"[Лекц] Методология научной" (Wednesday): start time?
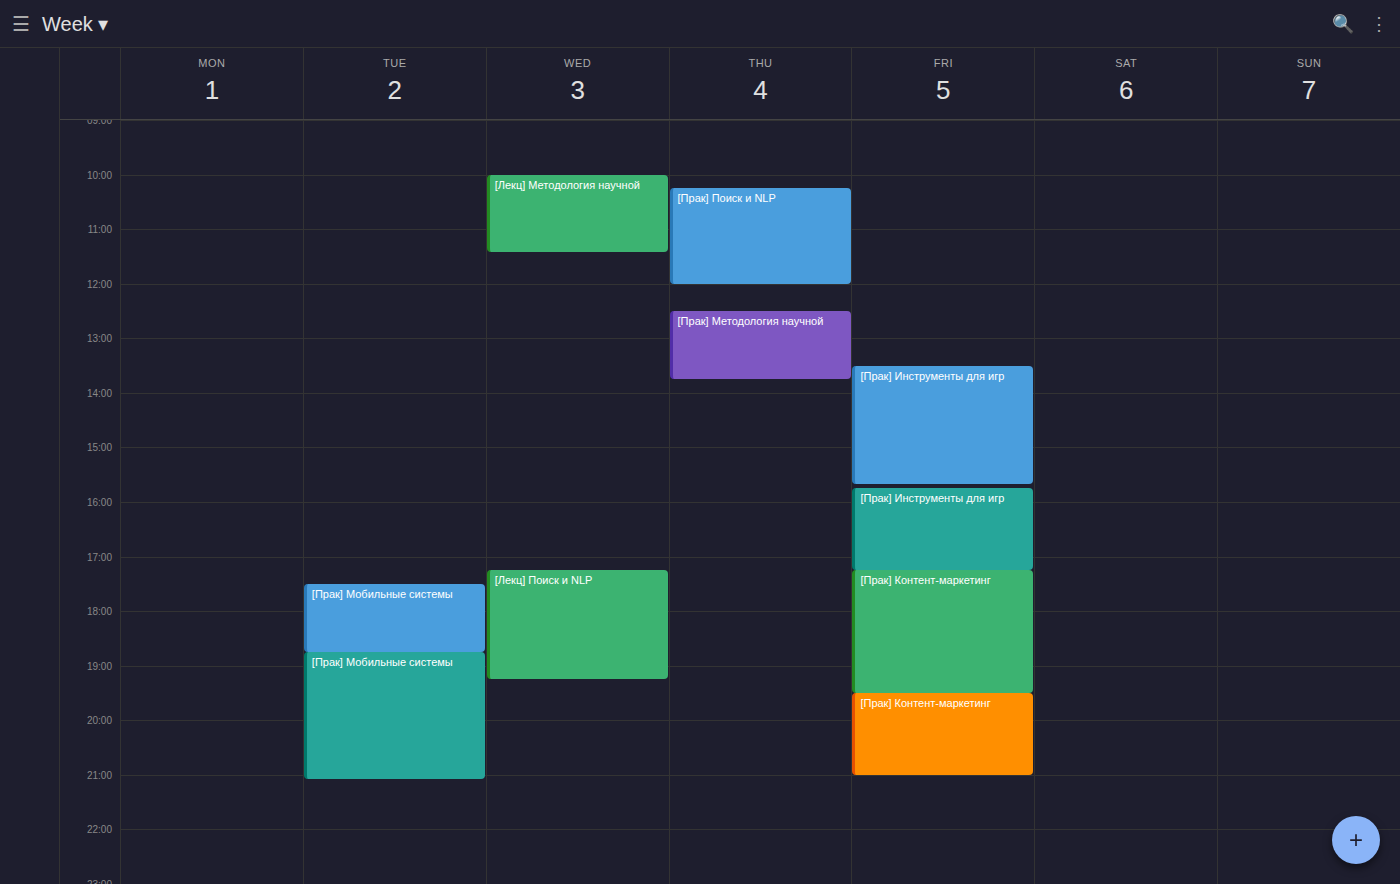
10:00 AM